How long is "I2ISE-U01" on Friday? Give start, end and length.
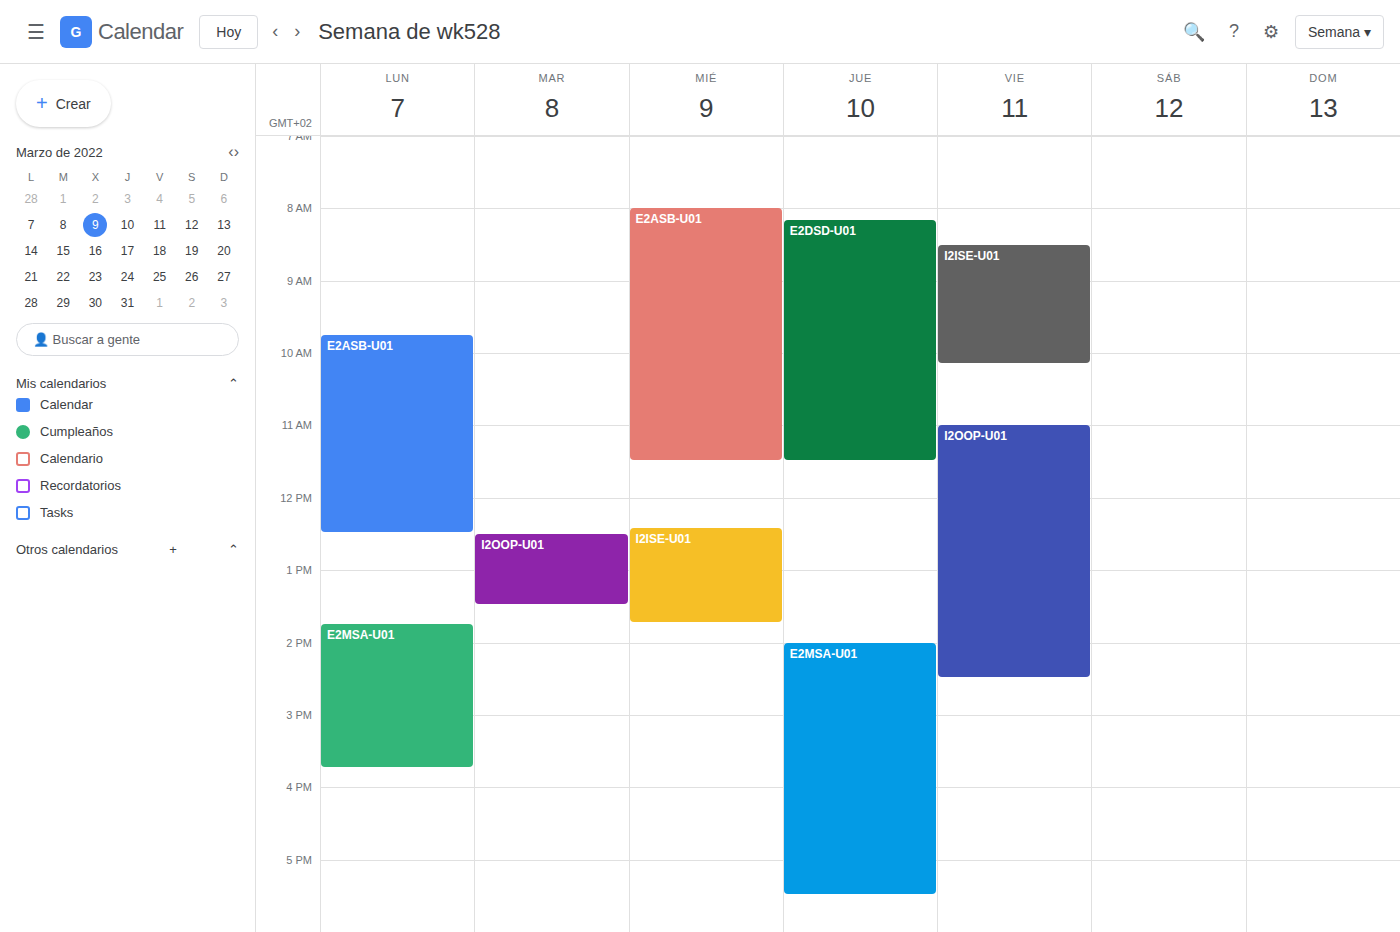
08:30 to 10:10, 1 hour 40 minutes